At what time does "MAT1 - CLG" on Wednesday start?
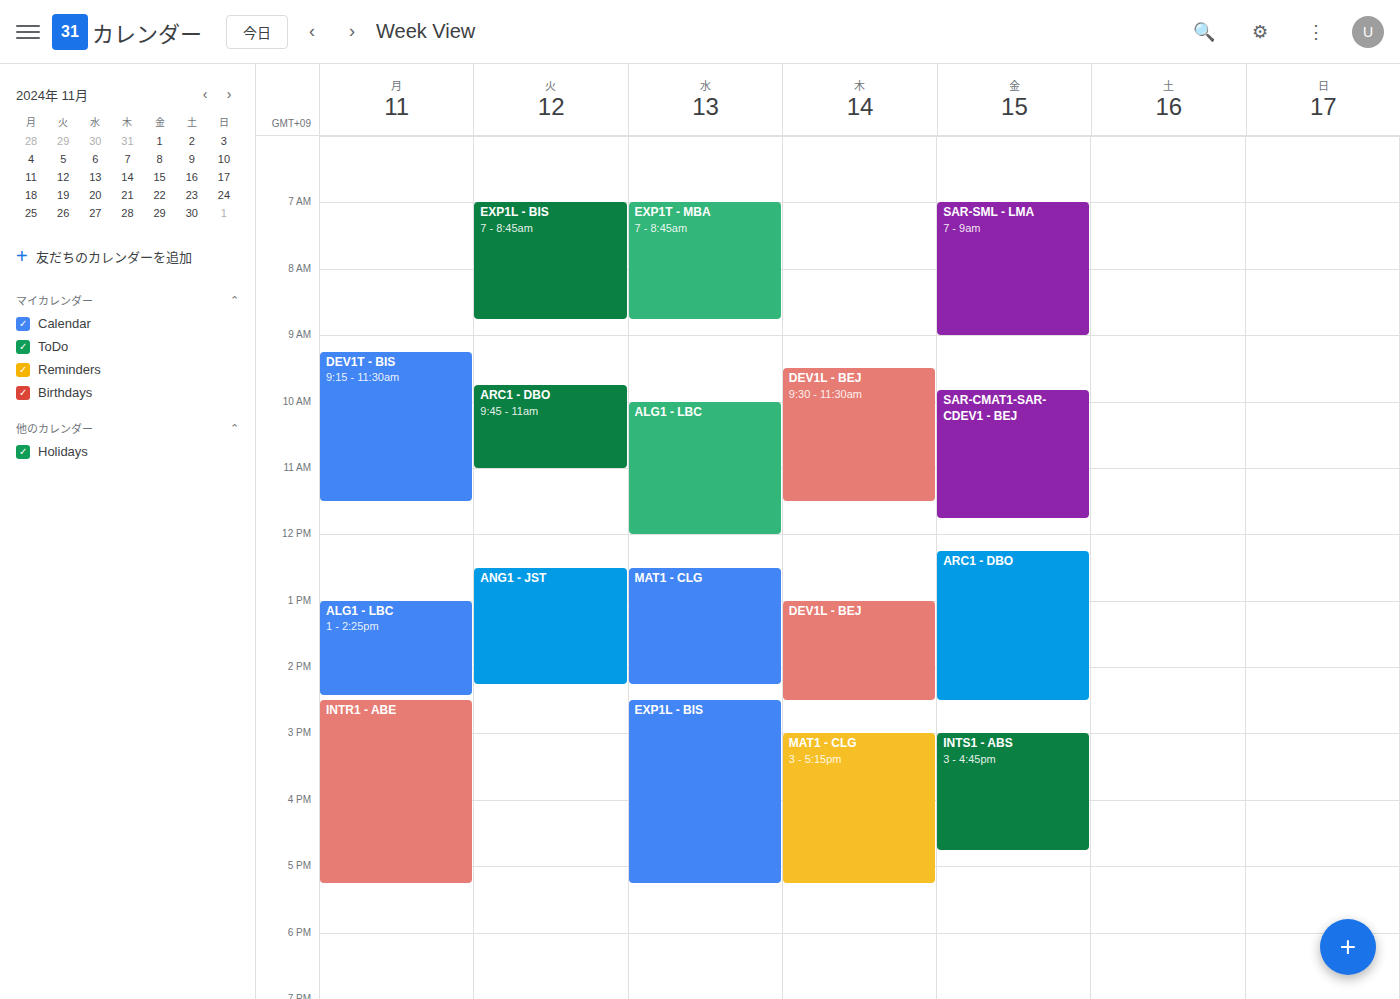
12:30 PM